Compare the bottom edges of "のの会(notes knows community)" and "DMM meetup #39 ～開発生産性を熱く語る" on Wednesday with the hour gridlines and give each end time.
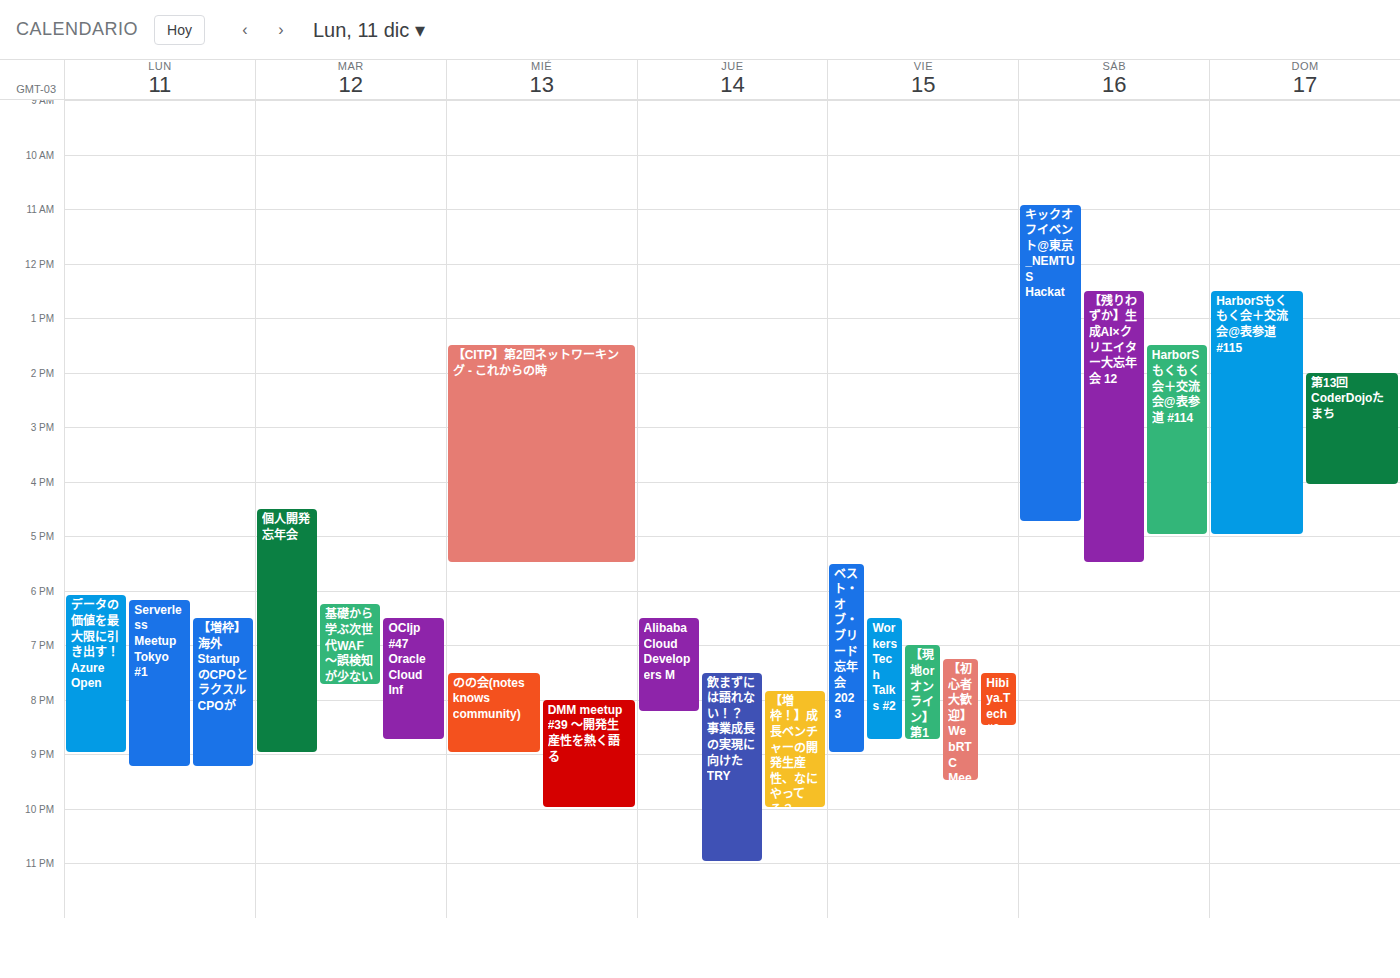
"のの会(notes knows community)": 21:00, exactly on the 21:00 line. "DMM meetup #39 ～開発生産性を熱く語る": 22:00, exactly on the 22:00 line.